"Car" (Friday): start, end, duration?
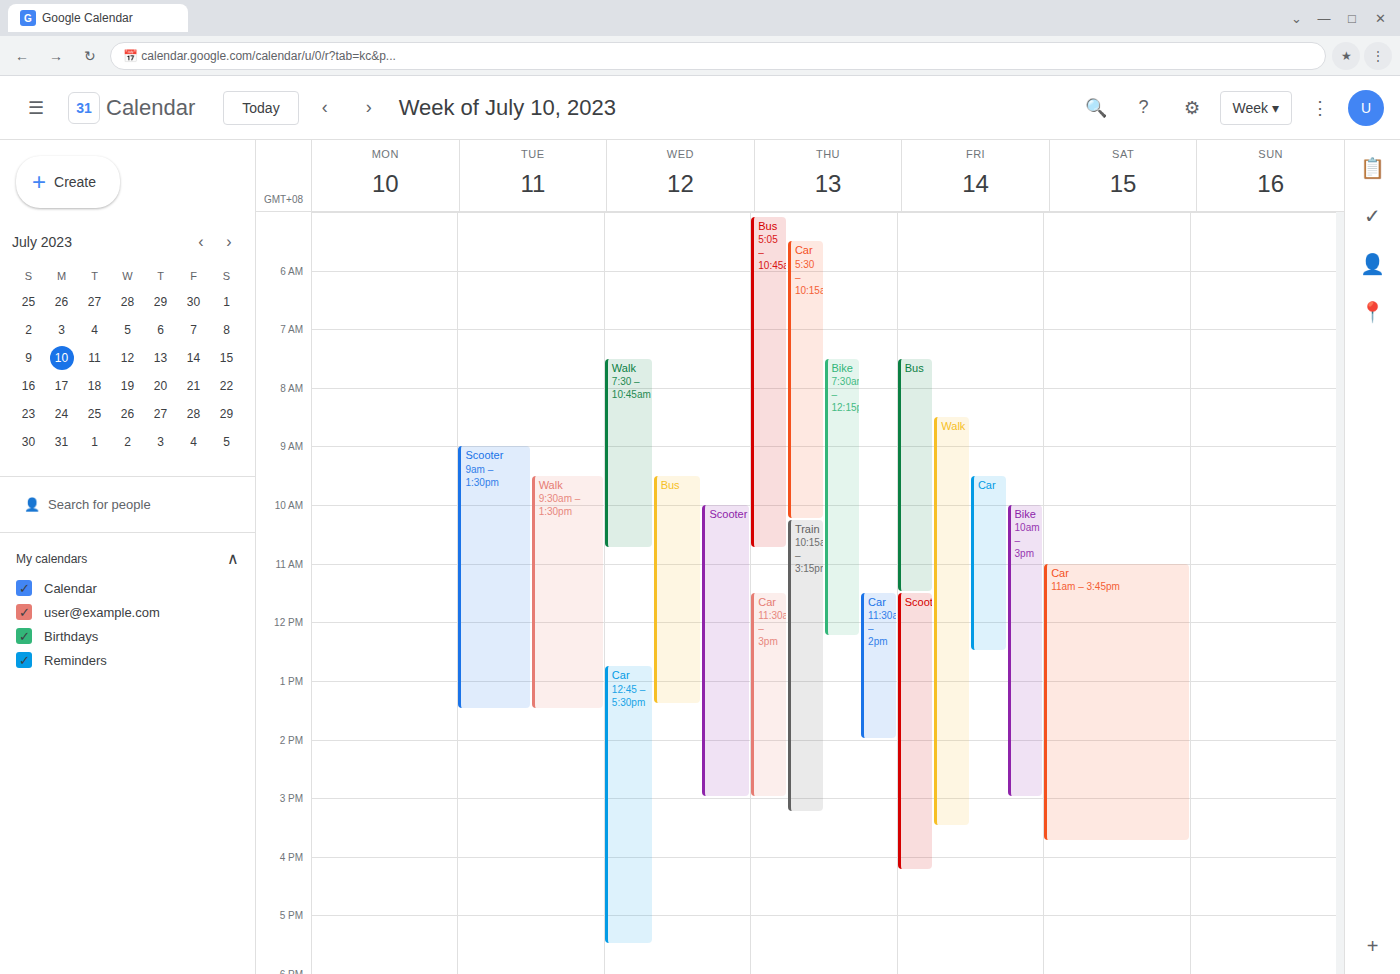
9:30 AM to 12:30 PM, 3 hours